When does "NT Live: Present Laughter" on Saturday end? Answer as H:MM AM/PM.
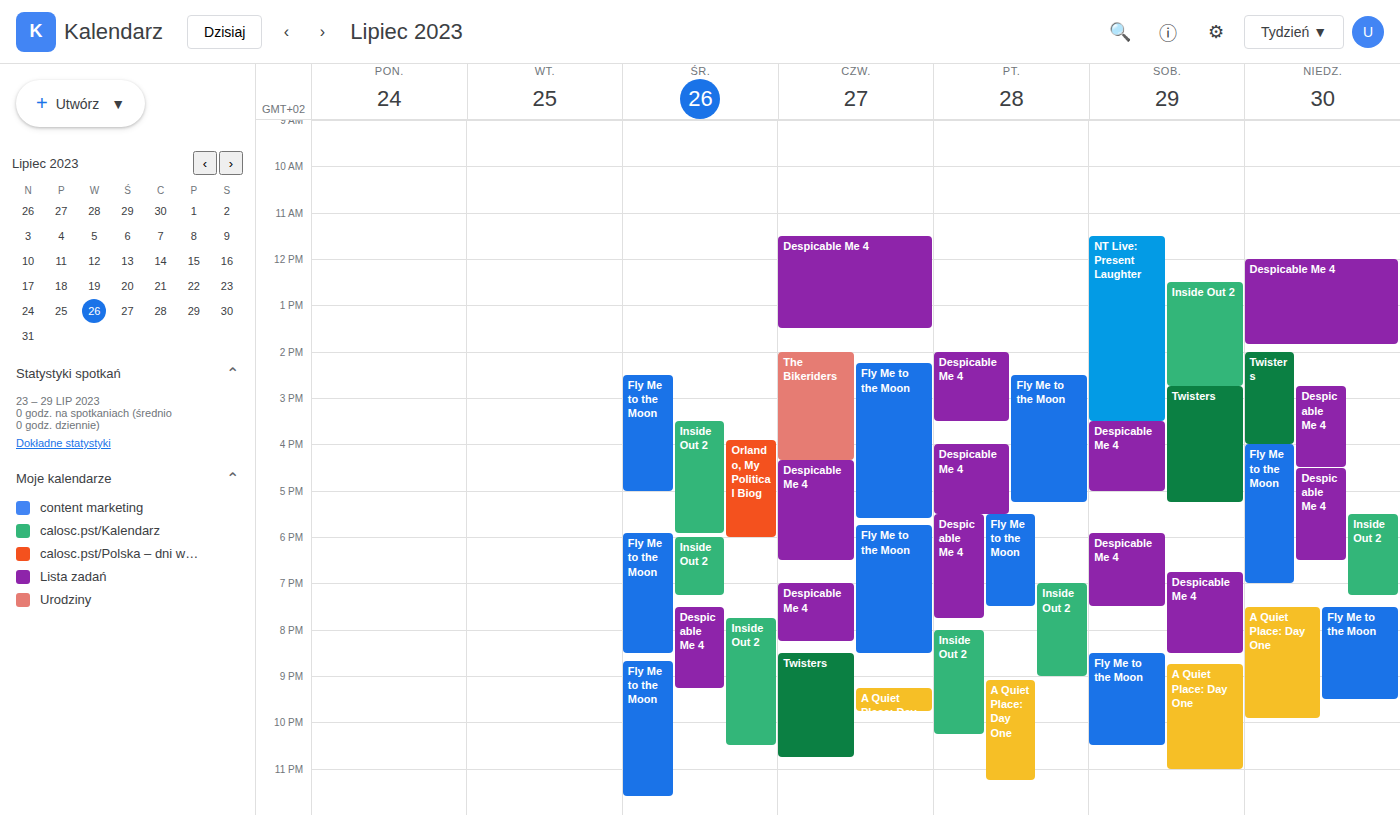
3:30 PM